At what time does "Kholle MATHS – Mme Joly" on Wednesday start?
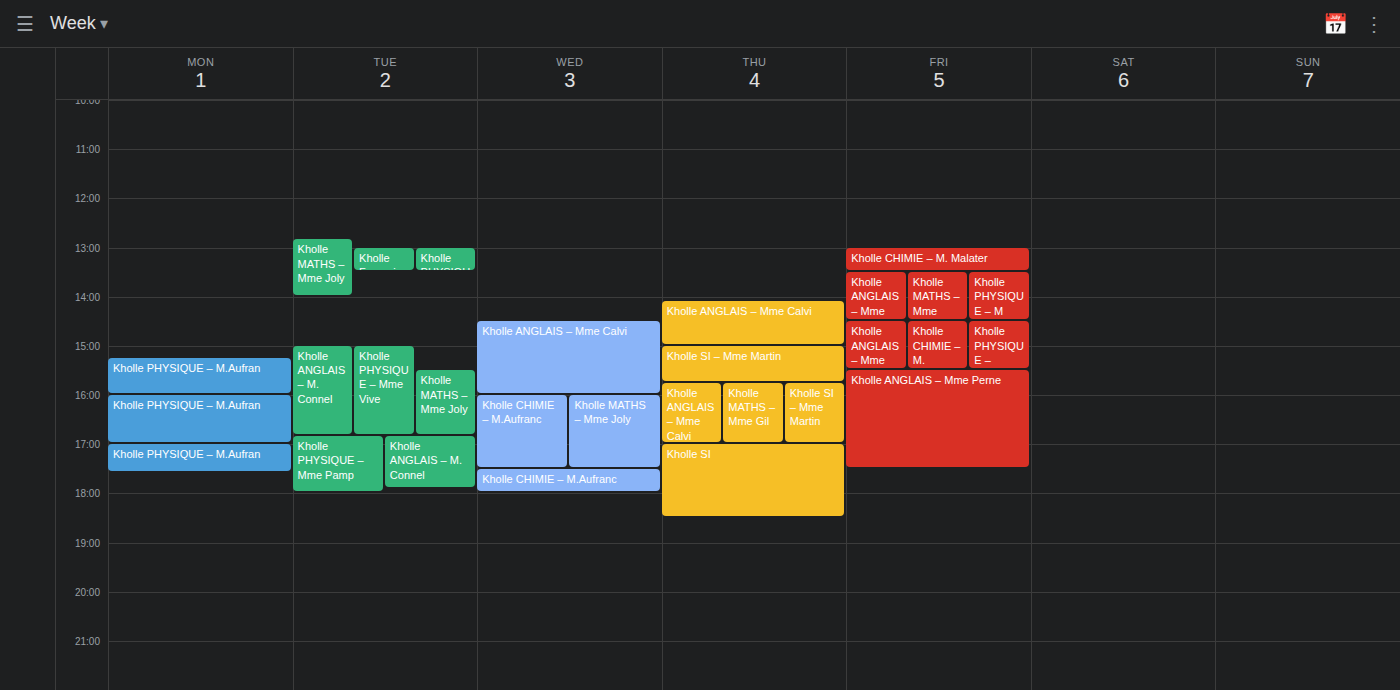
4:00 PM